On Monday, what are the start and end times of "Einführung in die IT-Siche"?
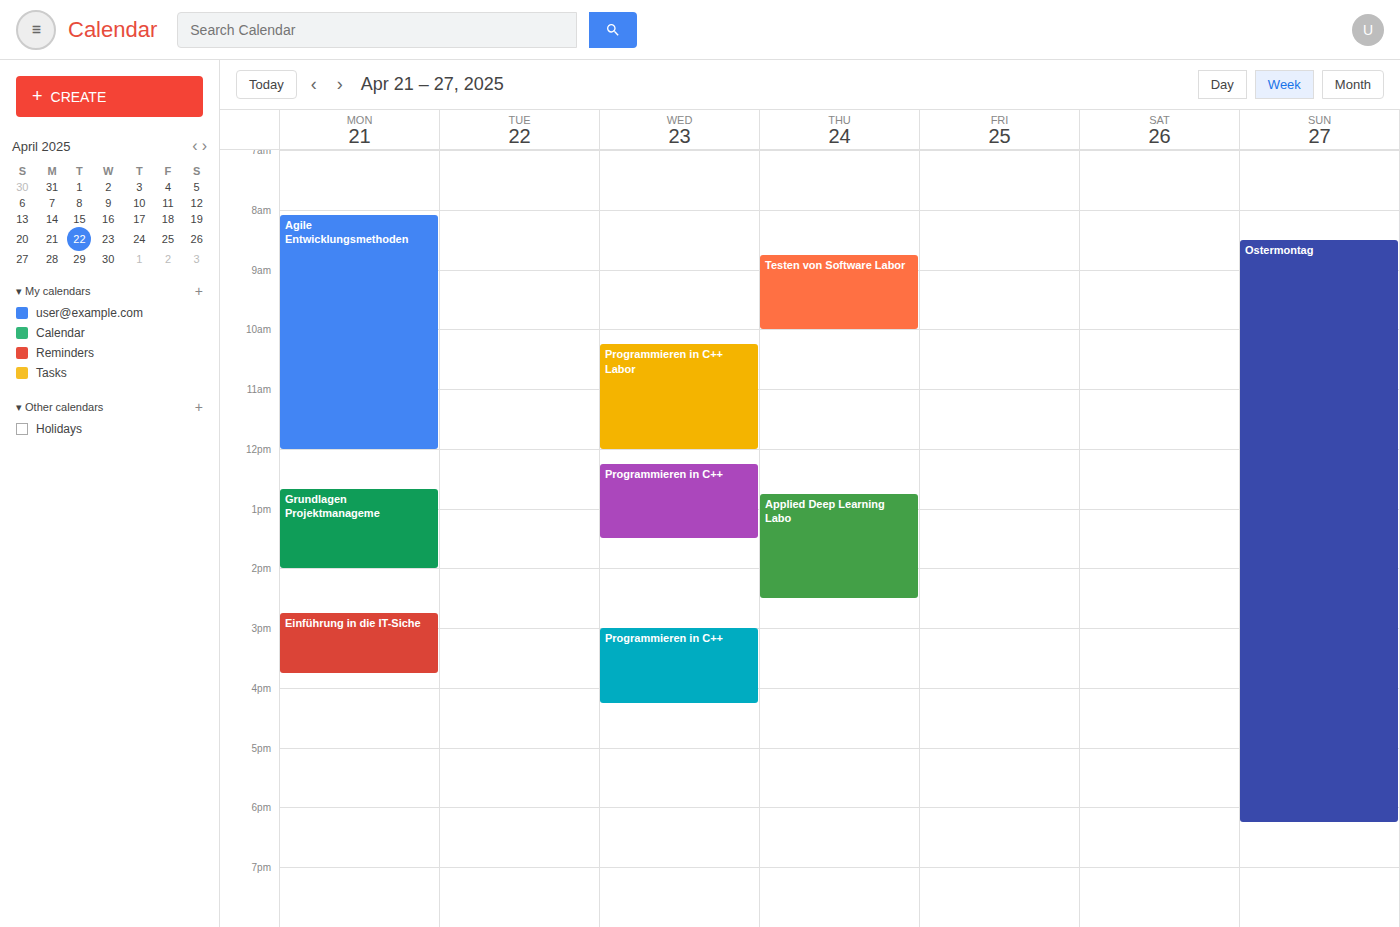
2:45 PM to 3:45 PM